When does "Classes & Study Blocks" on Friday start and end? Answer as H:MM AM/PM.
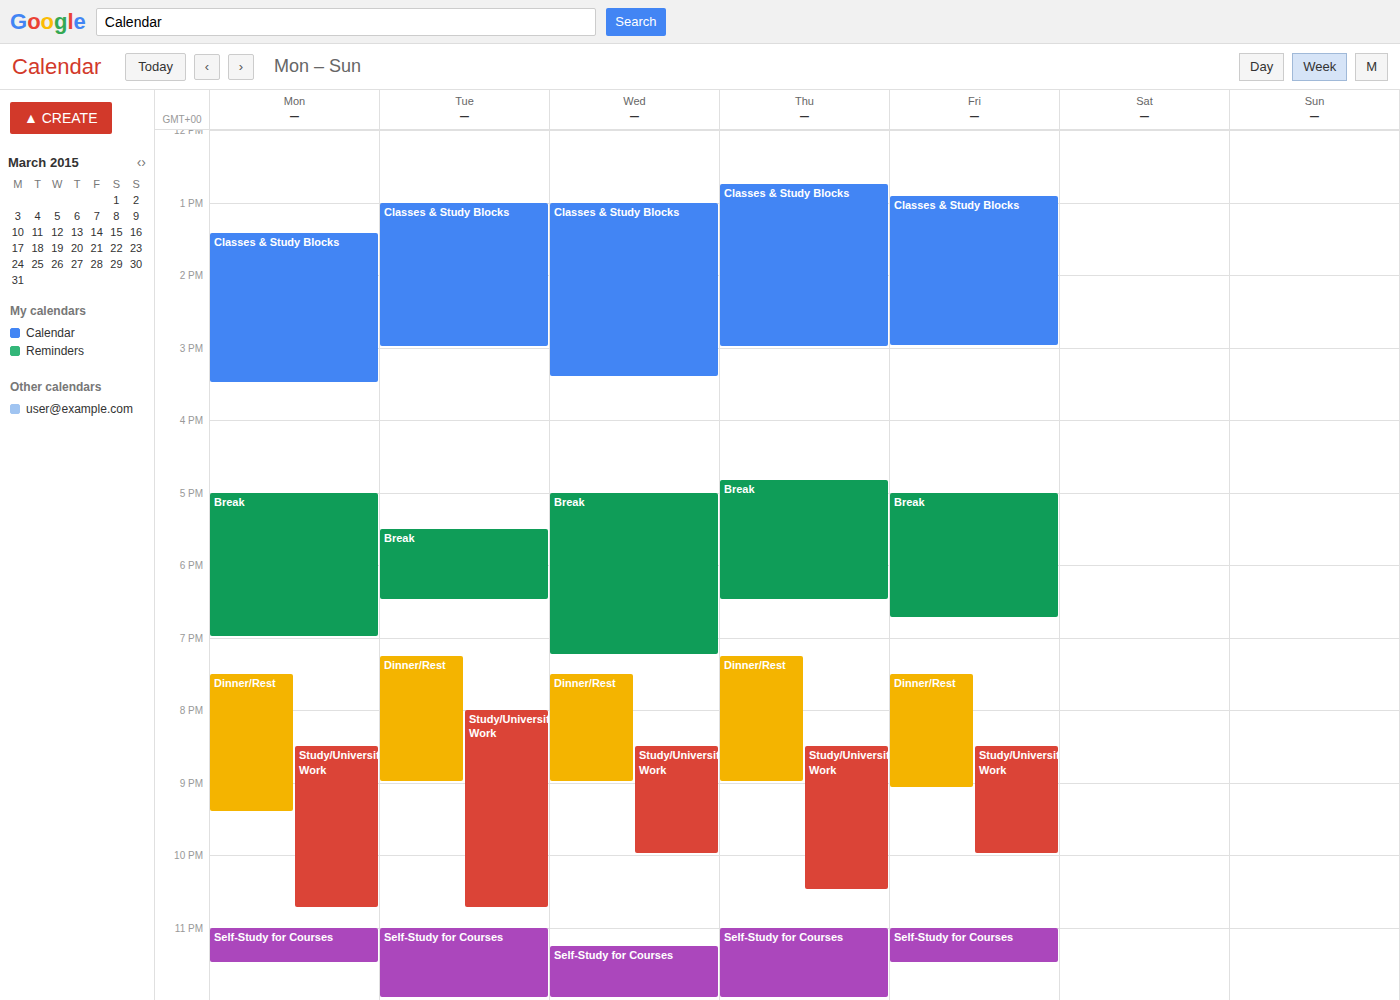
12:55 PM to 3:00 PM